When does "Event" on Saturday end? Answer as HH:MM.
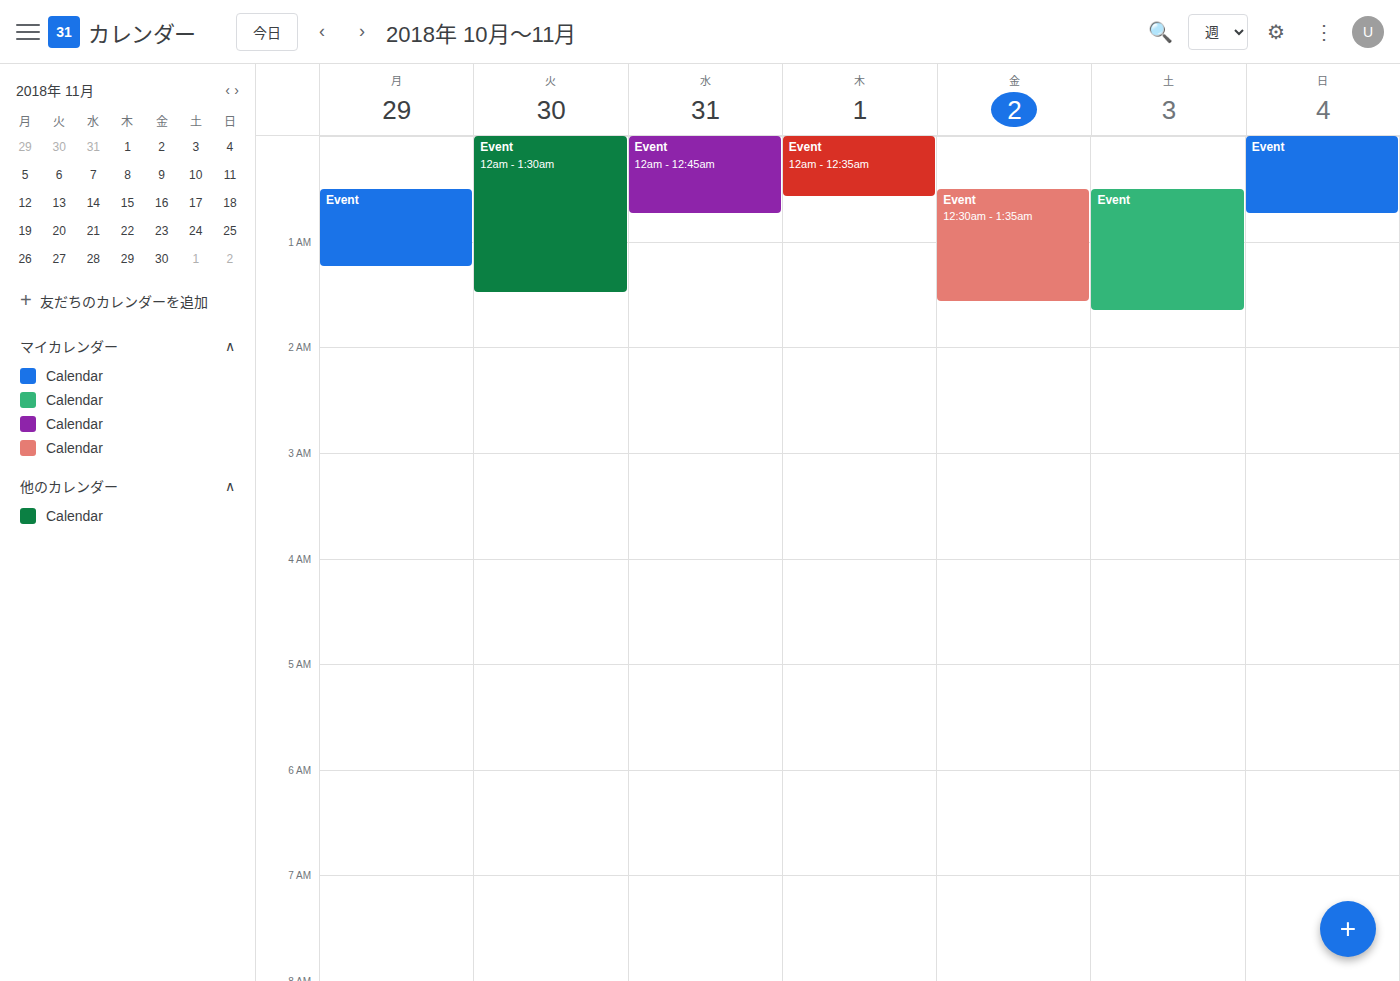
01:40